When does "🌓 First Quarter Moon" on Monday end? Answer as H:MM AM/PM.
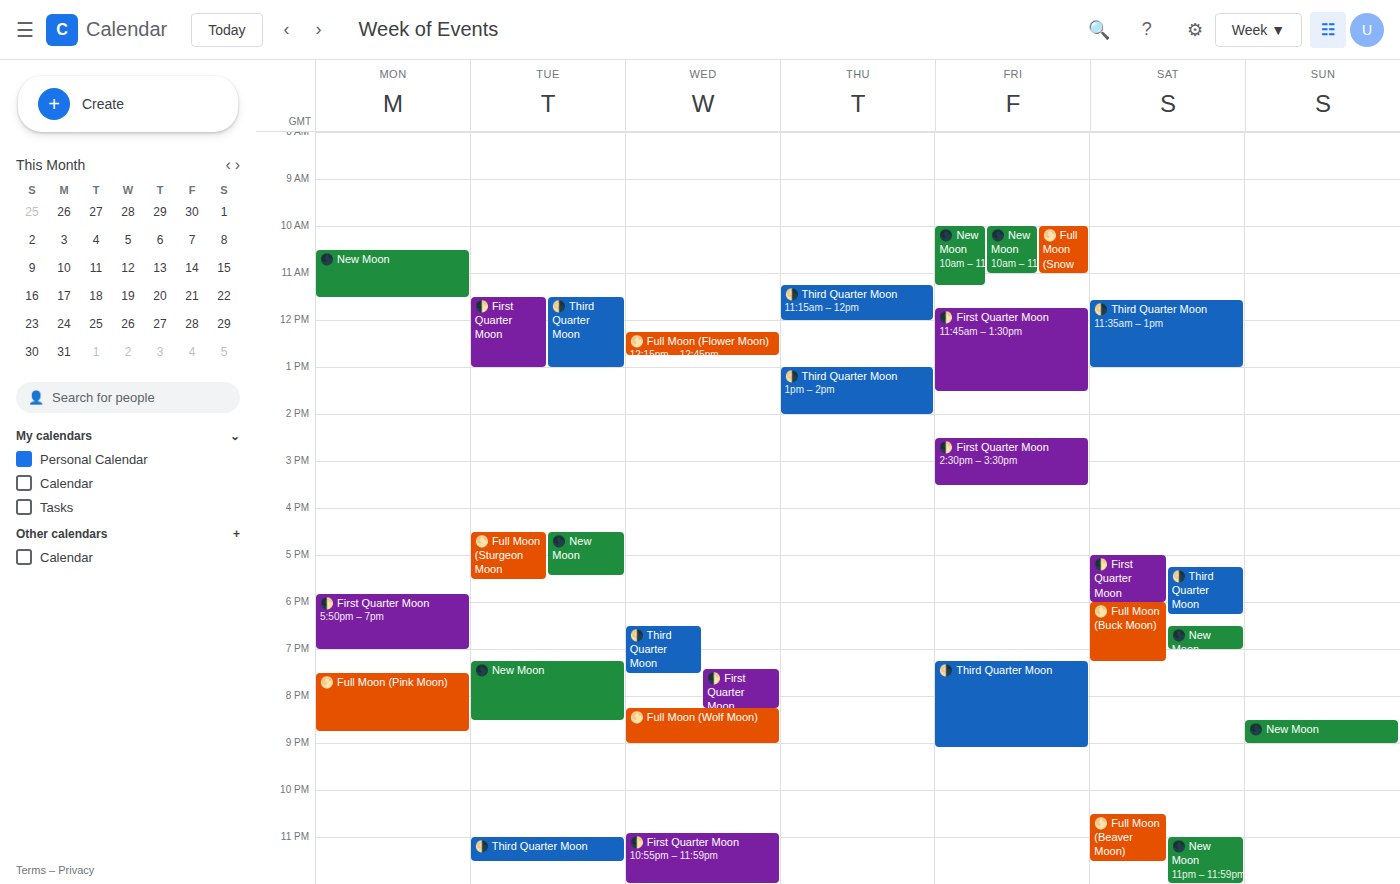
7:00 PM